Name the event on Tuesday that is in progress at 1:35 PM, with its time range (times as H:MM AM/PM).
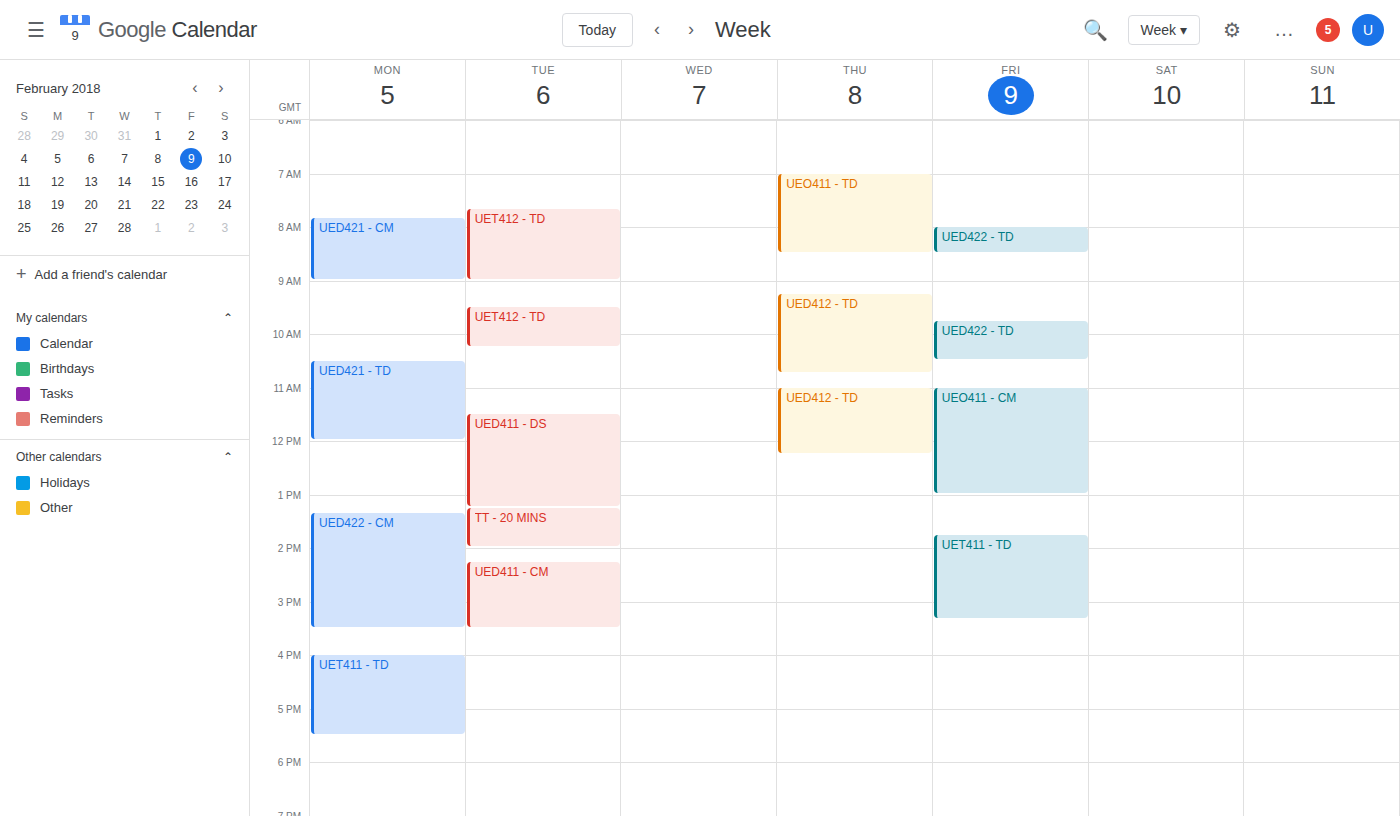
"TT - 20 MINS", 1:15 PM to 2:00 PM